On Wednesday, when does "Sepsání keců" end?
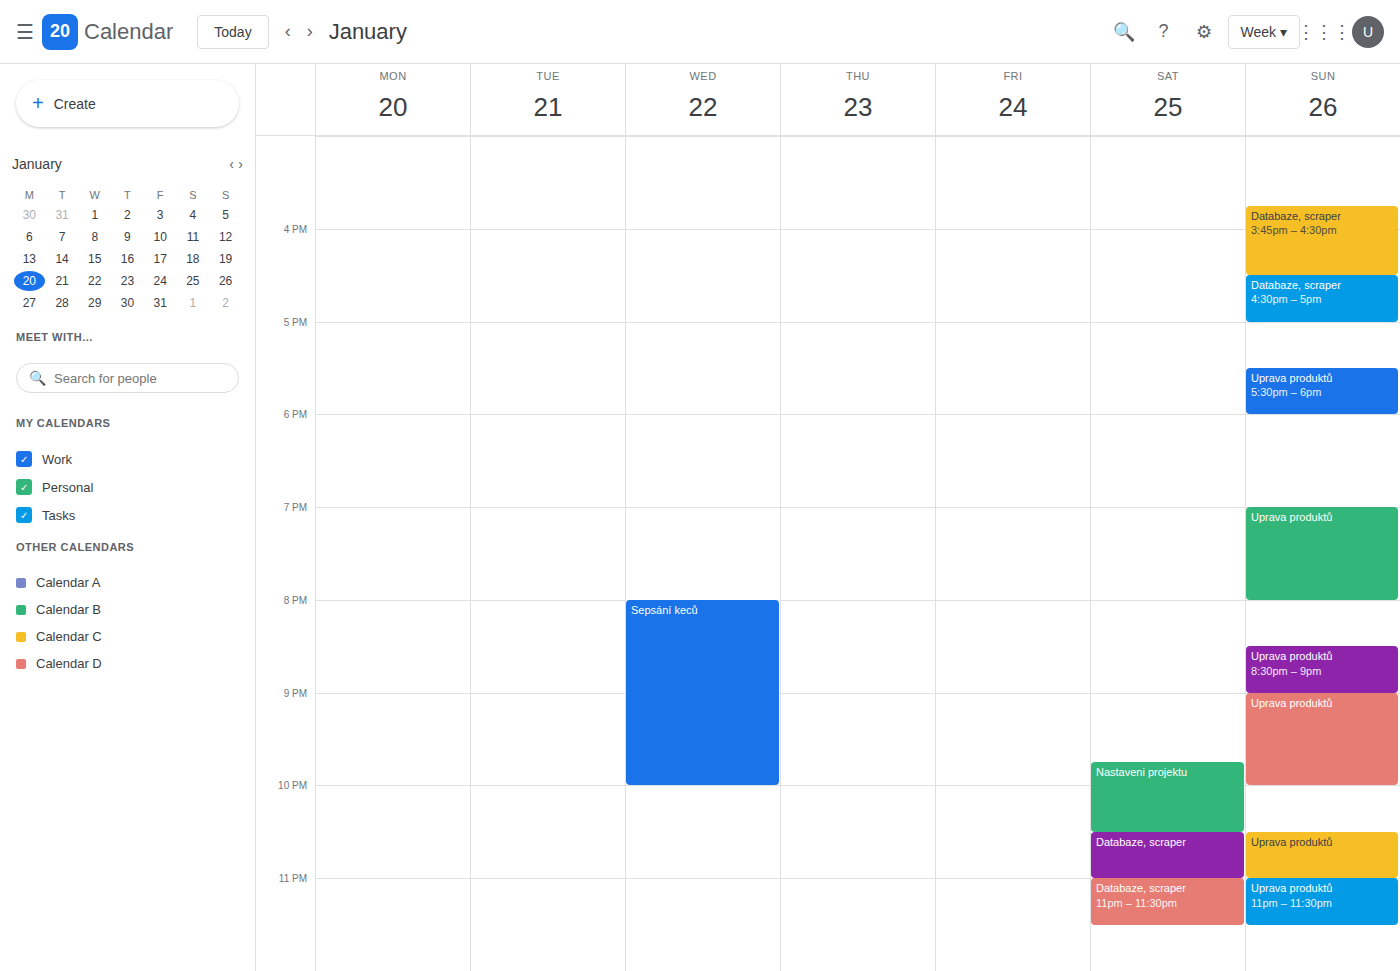
10:00 PM